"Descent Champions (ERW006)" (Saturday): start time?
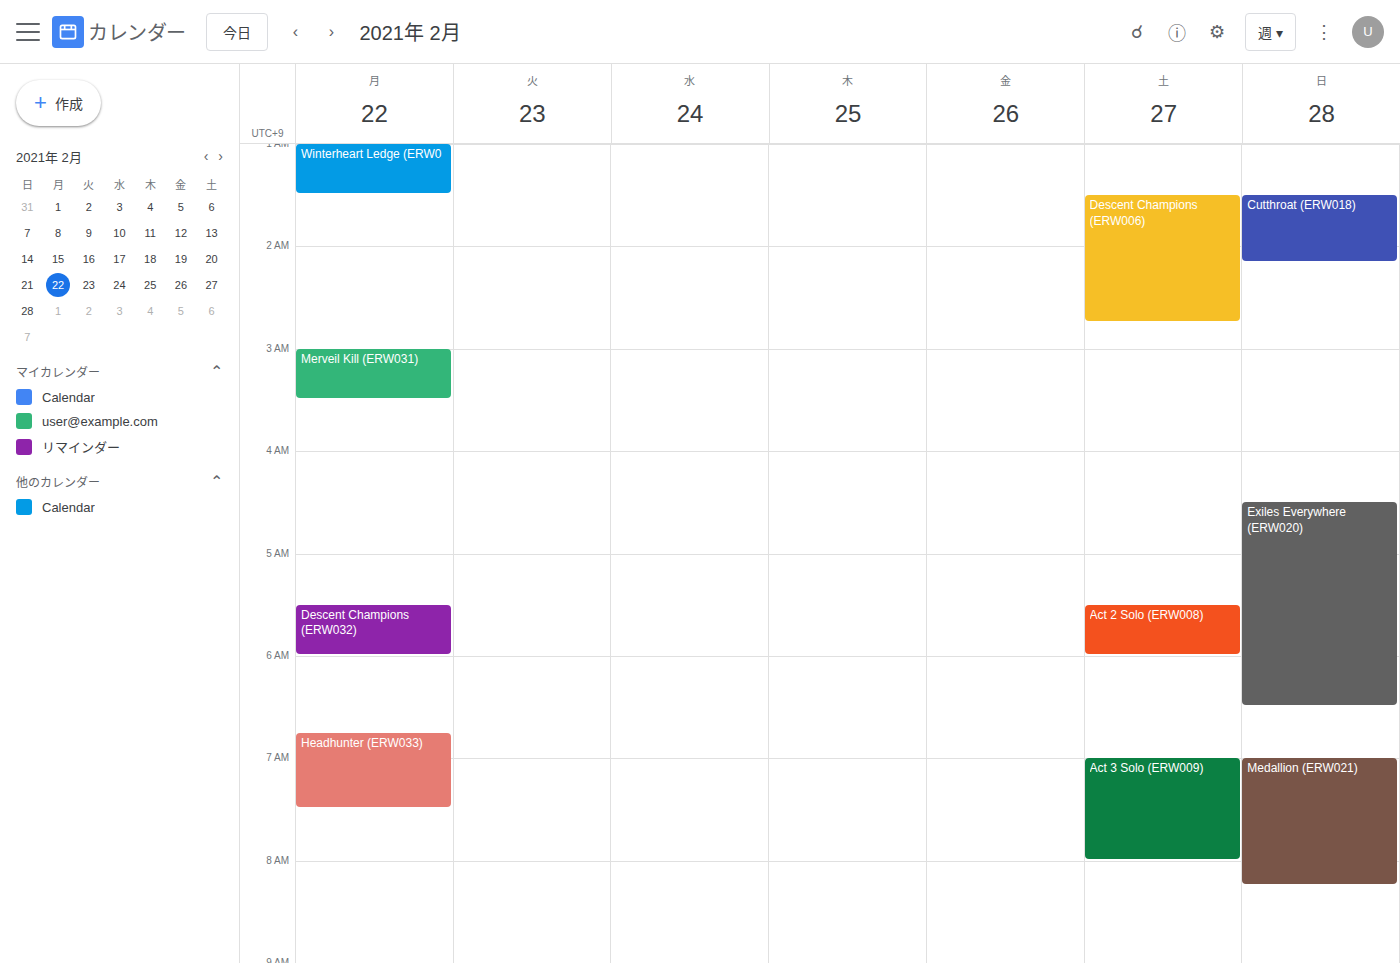
1:30 AM